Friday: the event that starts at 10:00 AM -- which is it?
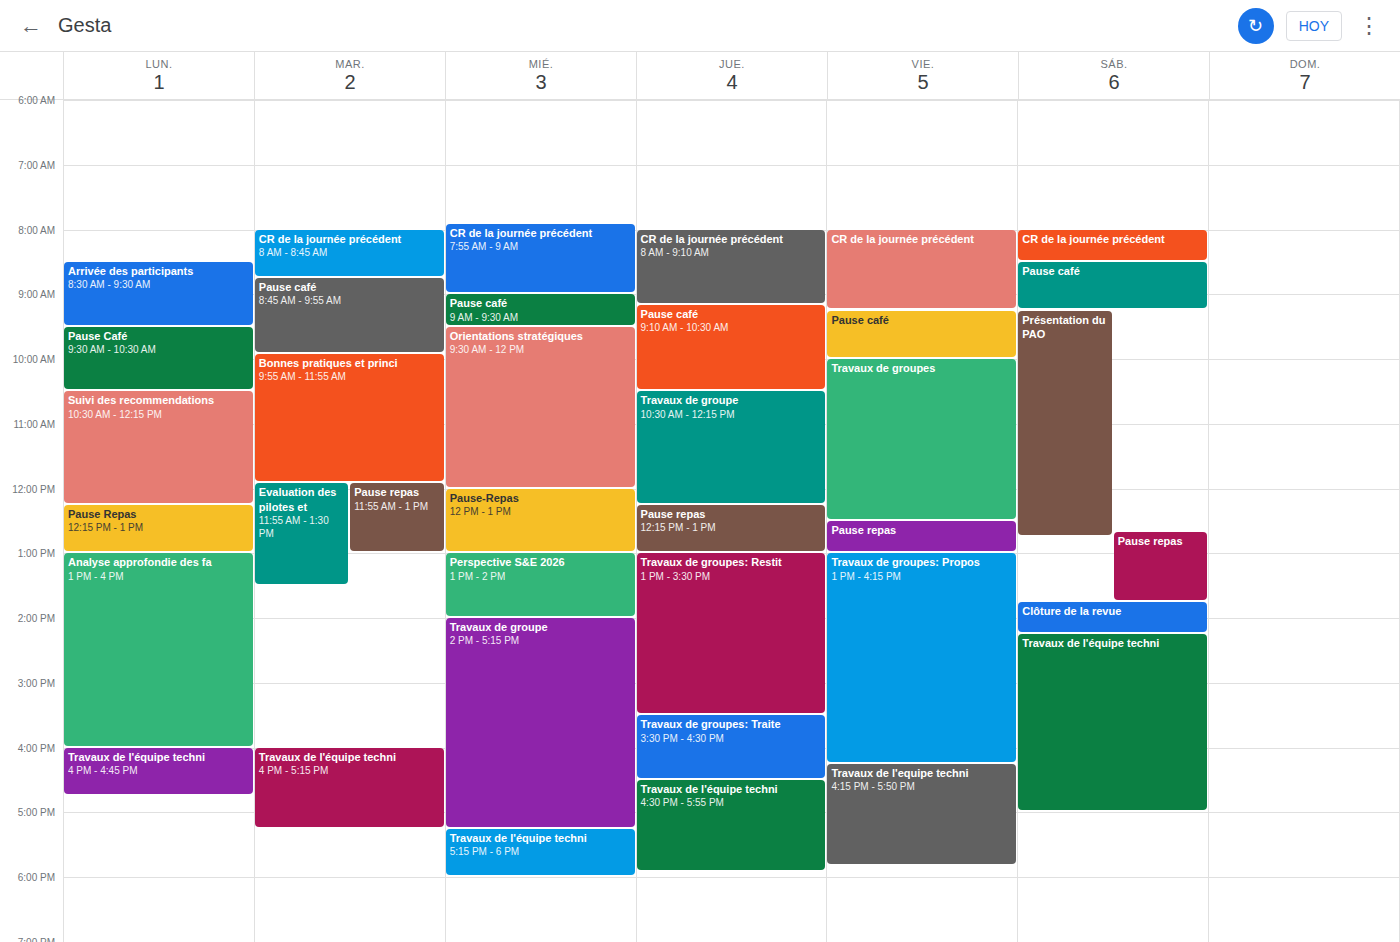
"Travaux de groupes"